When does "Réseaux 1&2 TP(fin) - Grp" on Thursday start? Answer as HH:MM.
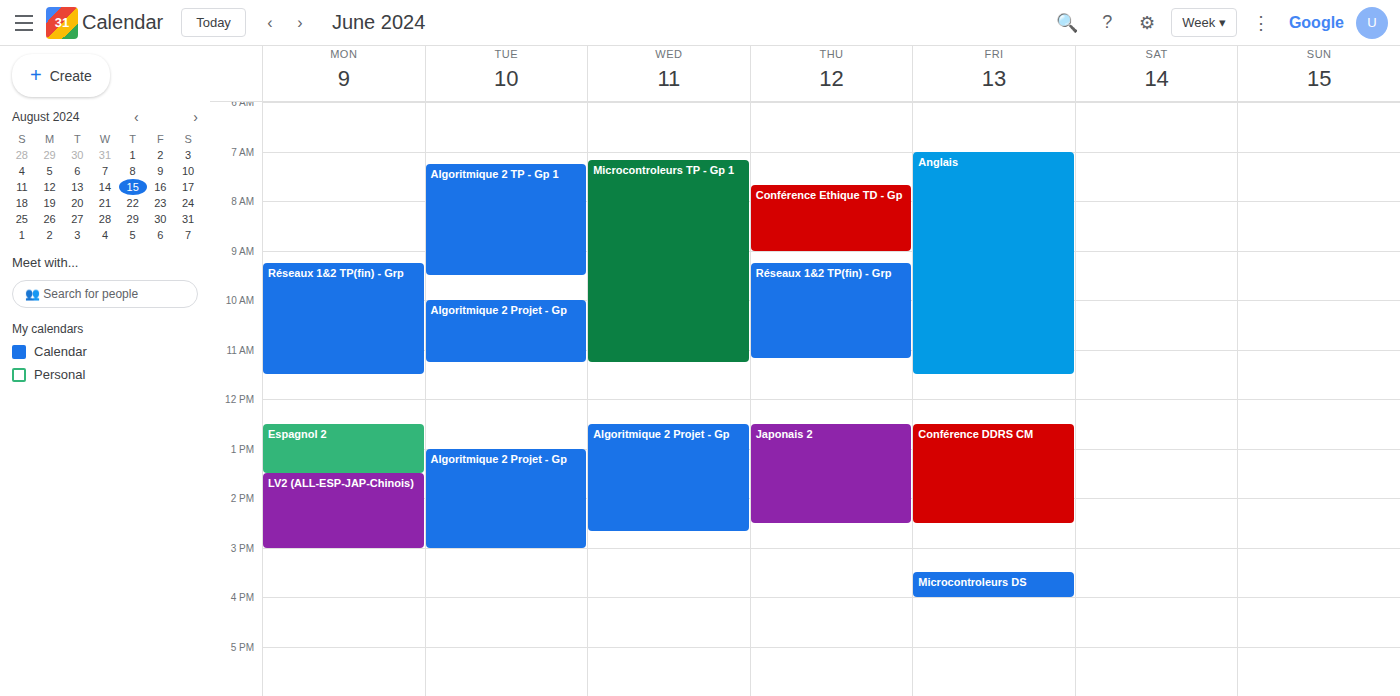
09:15